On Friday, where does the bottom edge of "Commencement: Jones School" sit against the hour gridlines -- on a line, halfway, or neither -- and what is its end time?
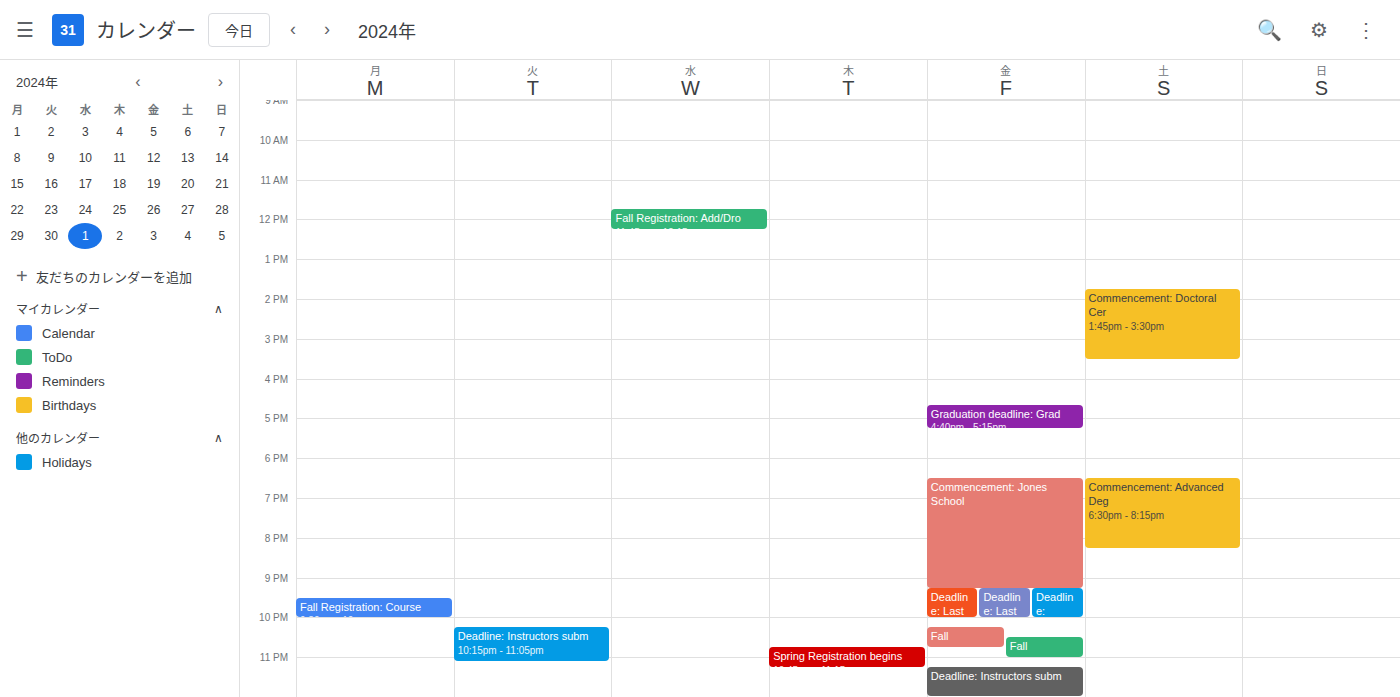
9:15 PM -- neither: a quarter of the way from the 9 PM line to the 10 PM line.